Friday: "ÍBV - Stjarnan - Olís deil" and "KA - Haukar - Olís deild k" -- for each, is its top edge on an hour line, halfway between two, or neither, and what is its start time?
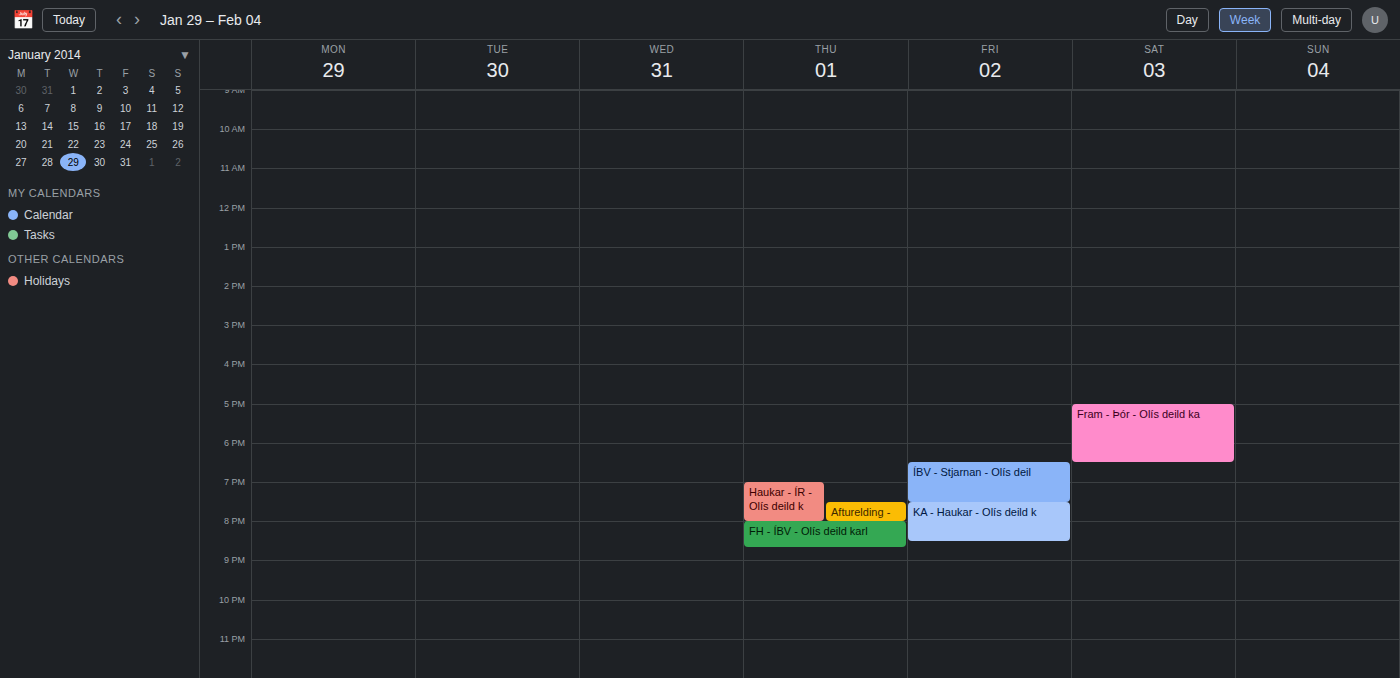
"ÍBV - Stjarnan - Olís deil": 18:30, halfway between the 18:00 and 19:00 lines. "KA - Haukar - Olís deild k": 19:30, halfway between the 19:00 and 20:00 lines.